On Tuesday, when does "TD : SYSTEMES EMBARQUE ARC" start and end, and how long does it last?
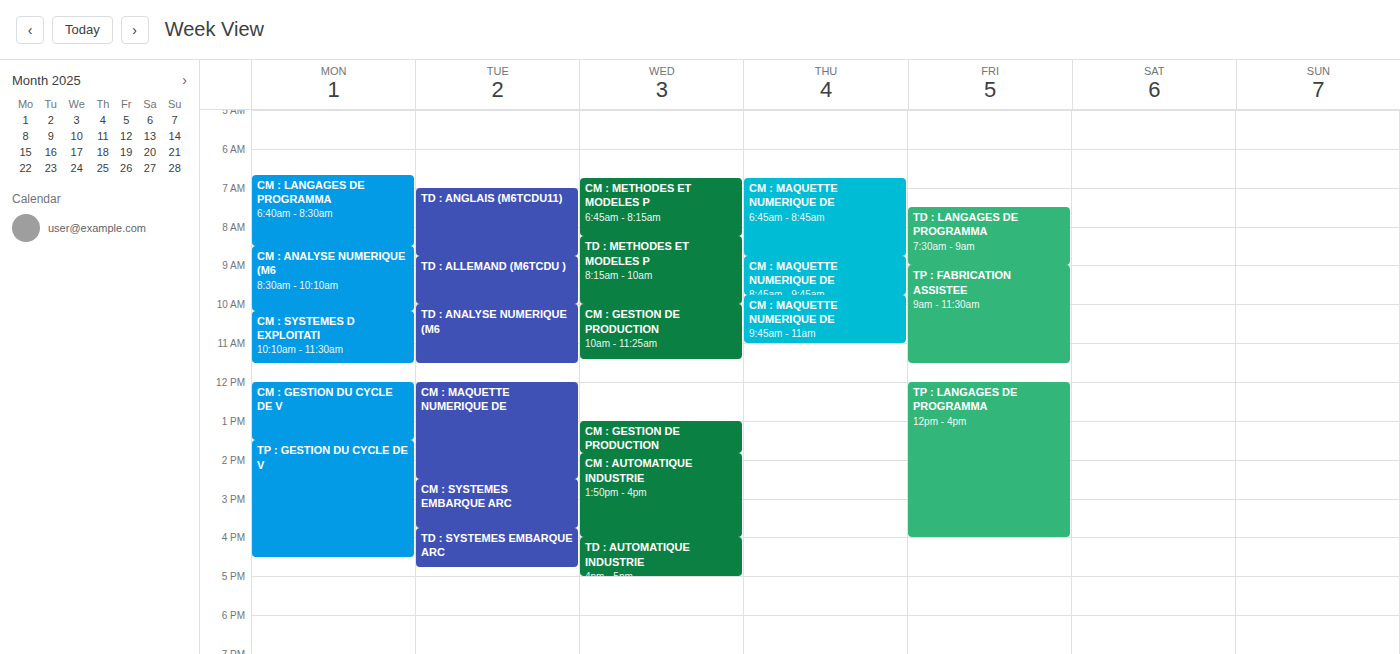
3:45 PM to 4:45 PM, 1 hour